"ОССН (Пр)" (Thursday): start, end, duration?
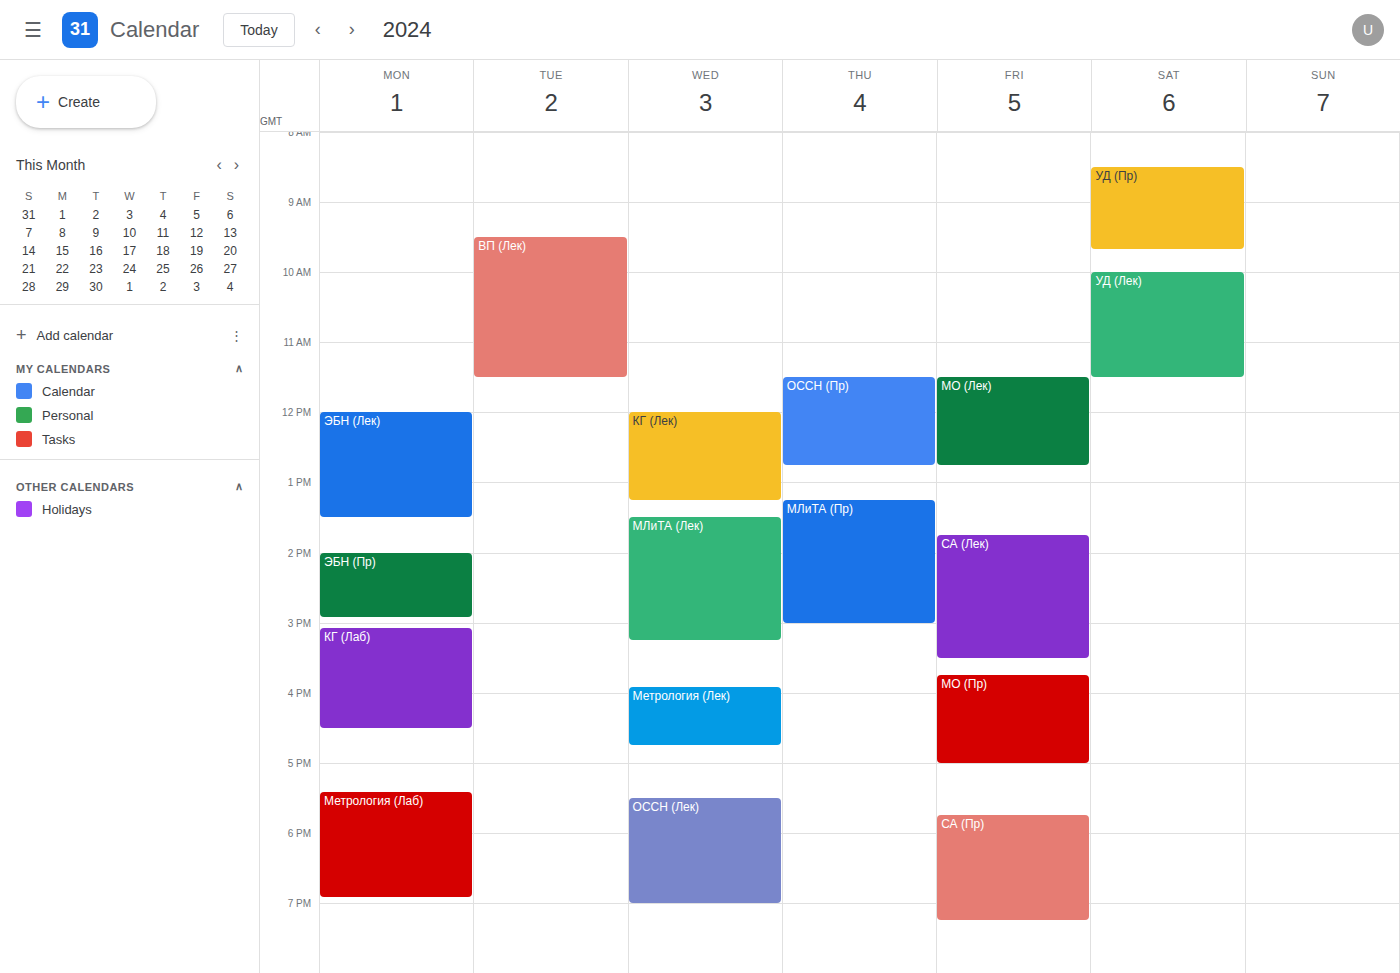
11:30 AM to 12:45 PM, 1 hour 15 minutes